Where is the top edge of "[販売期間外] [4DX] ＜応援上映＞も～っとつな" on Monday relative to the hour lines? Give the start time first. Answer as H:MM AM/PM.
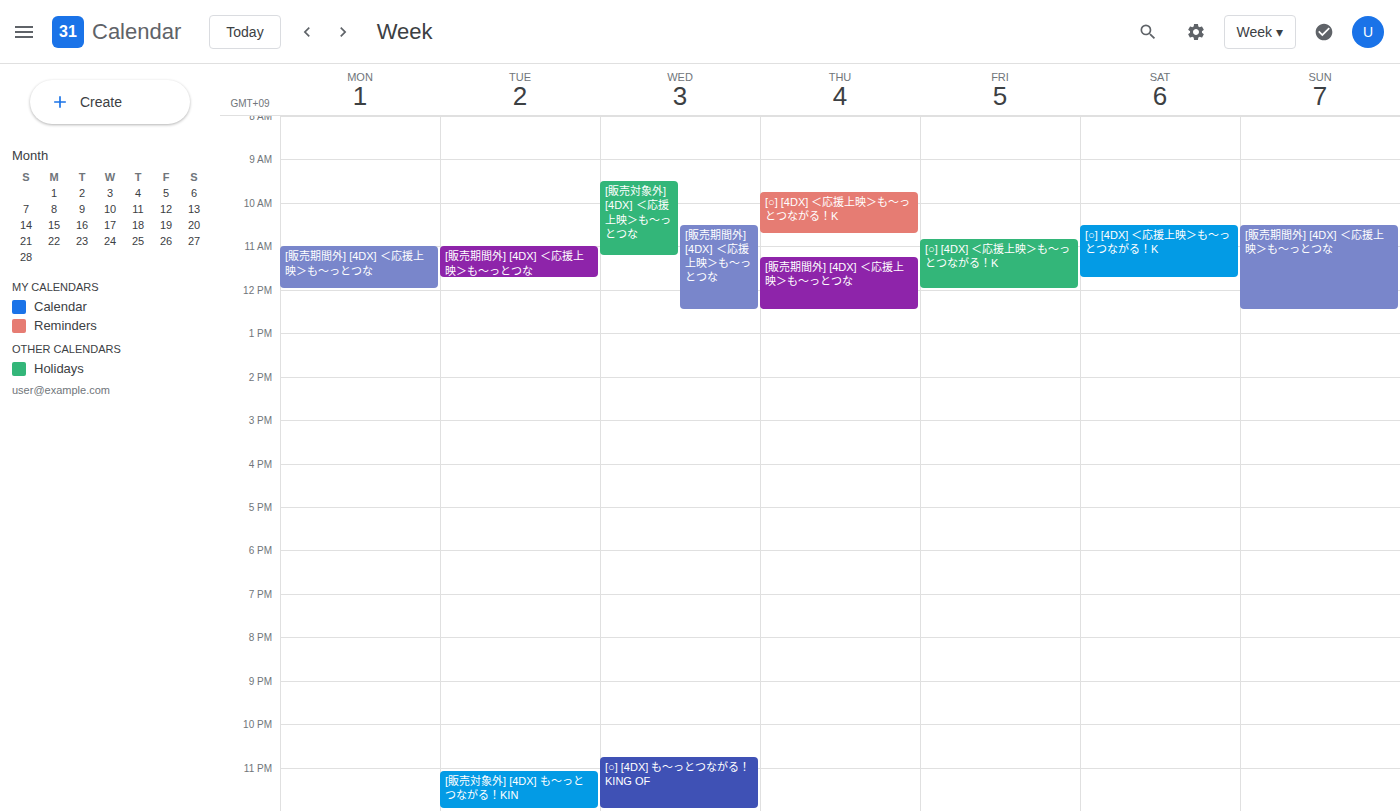
11:00 AM -- exactly on the 11 AM line.